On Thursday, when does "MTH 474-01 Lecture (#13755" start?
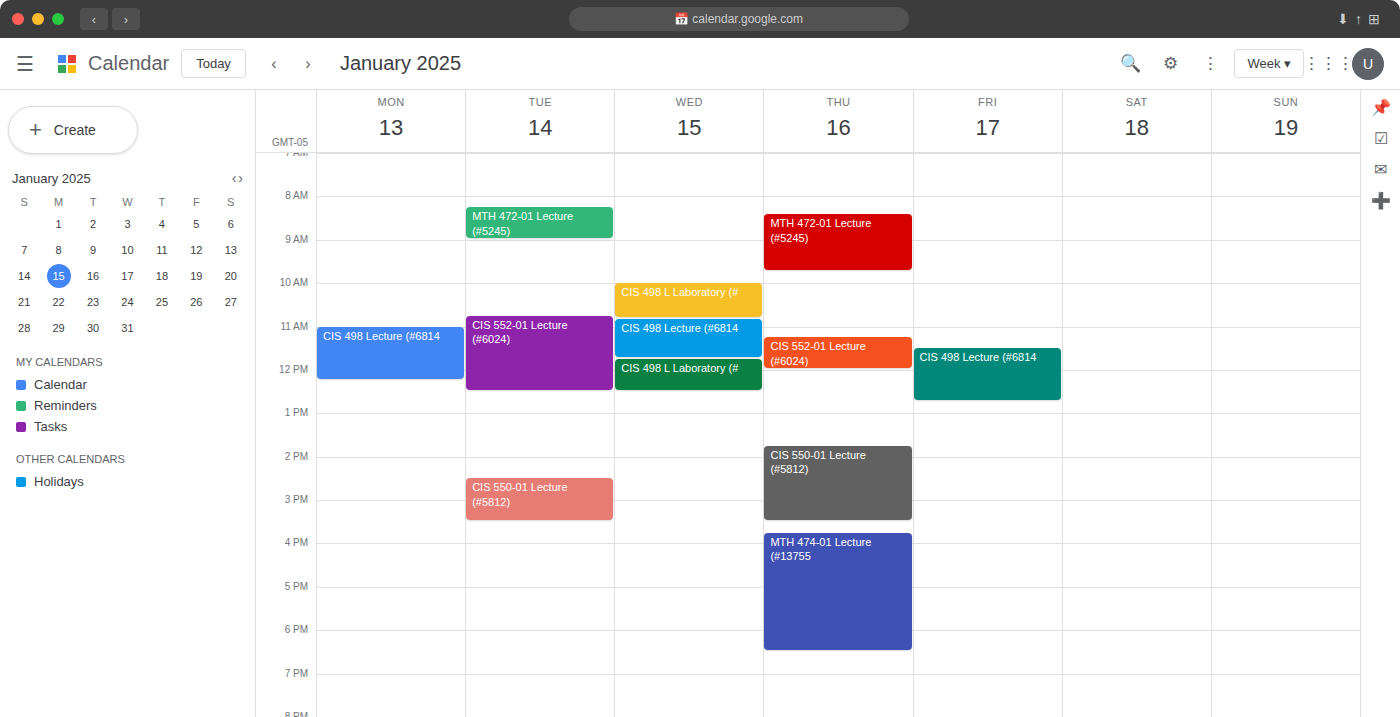
3:45 PM